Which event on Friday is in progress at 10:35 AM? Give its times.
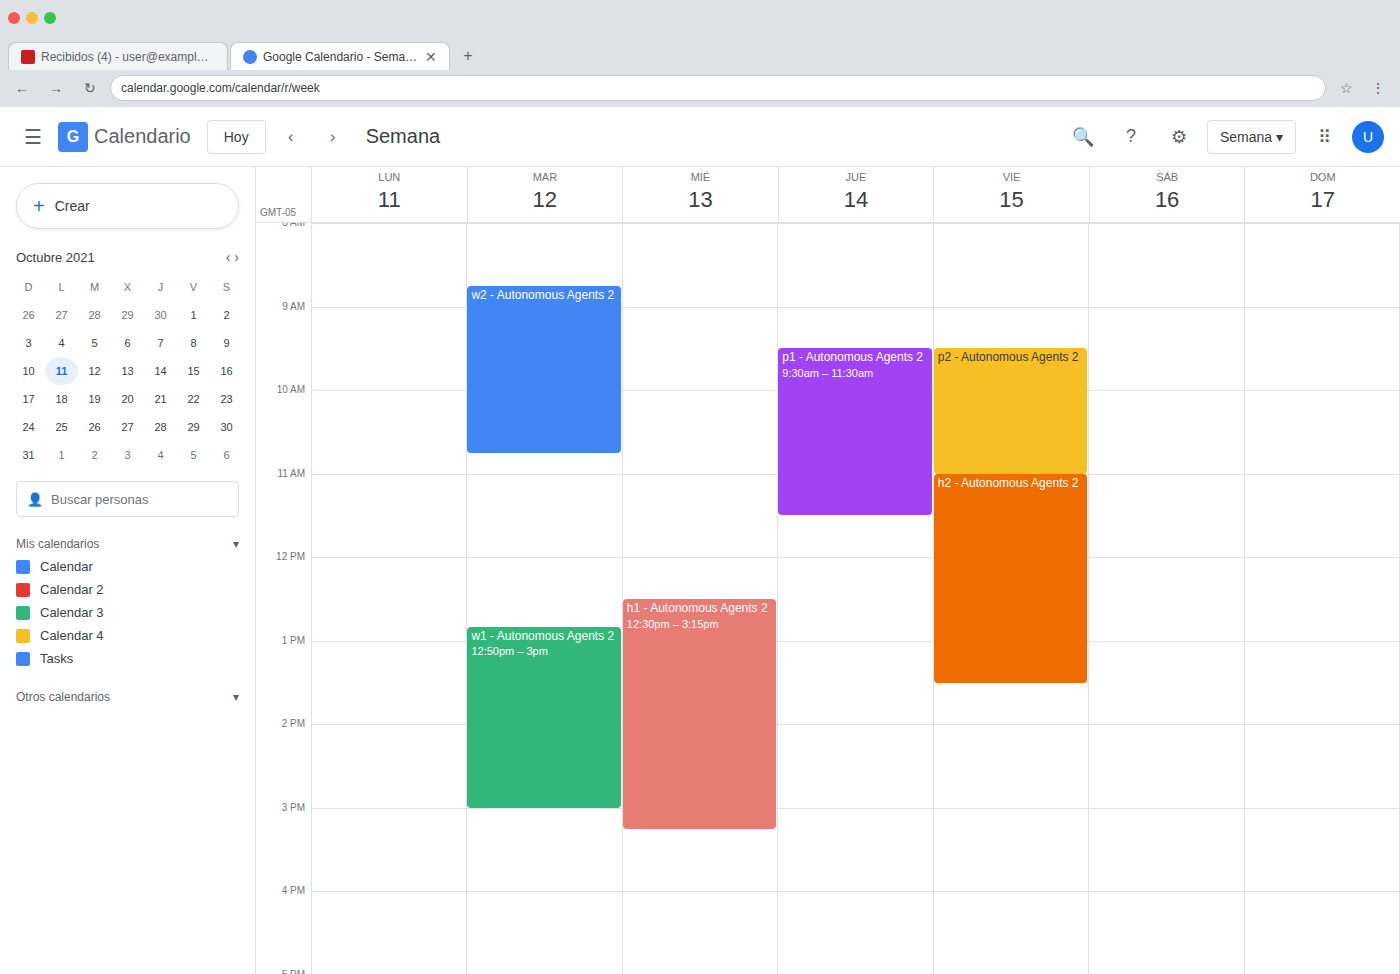
"p2 - Autonomous Agents 2", 9:30 AM to 11:00 AM